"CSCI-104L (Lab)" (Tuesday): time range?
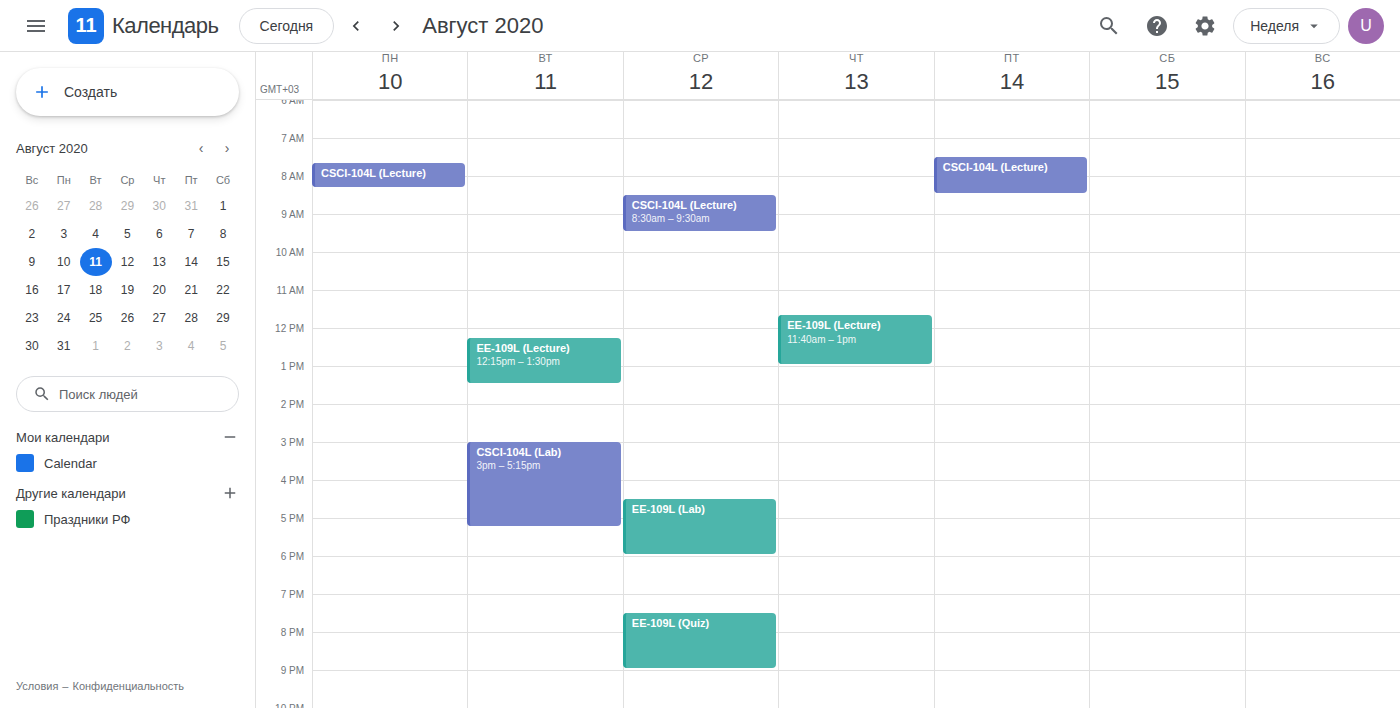
3:00 PM to 5:15 PM